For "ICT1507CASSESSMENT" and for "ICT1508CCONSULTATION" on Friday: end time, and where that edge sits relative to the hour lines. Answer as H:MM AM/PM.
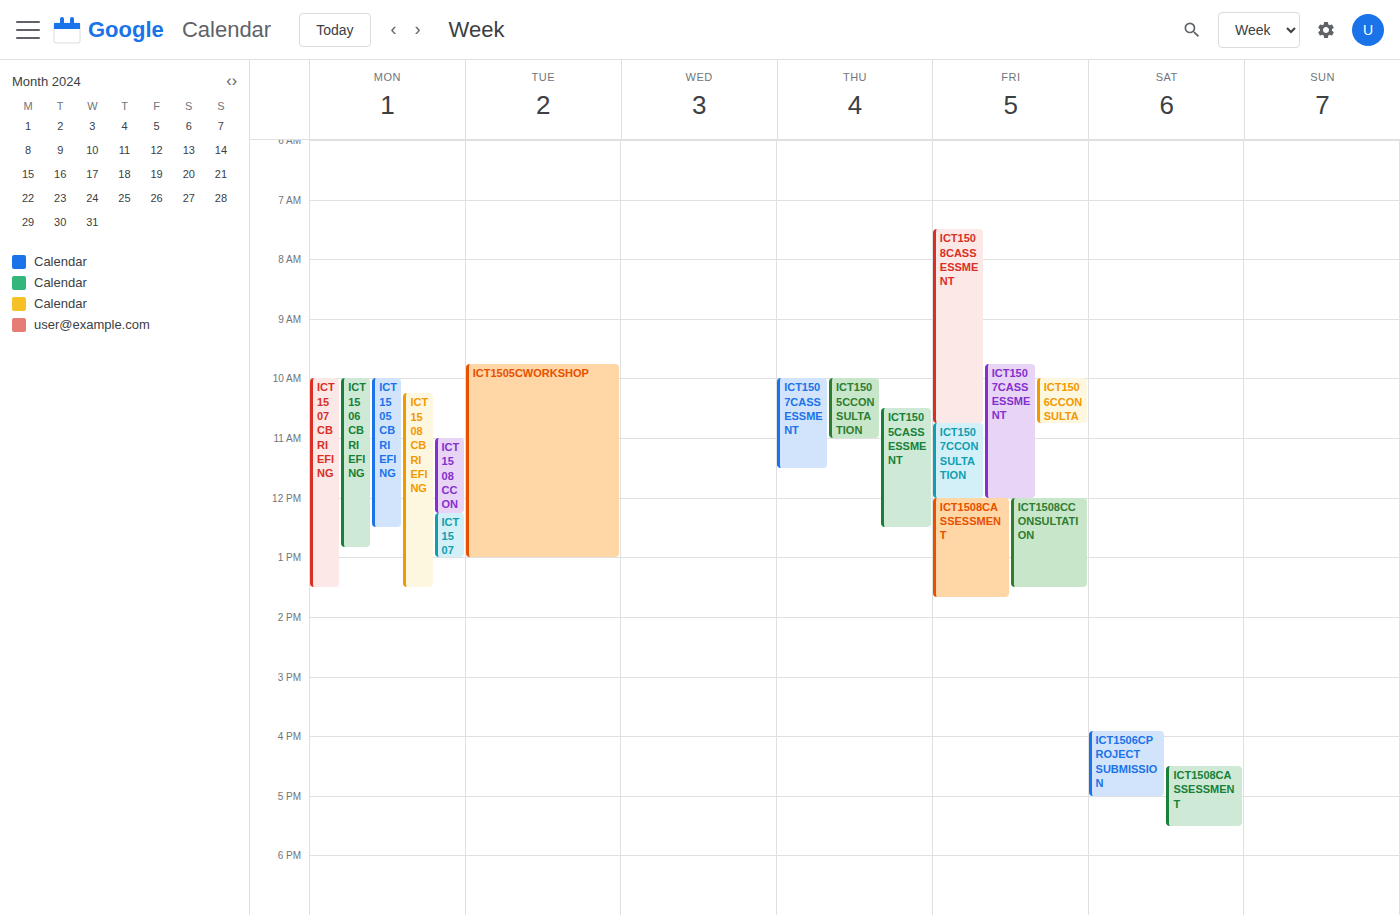
"ICT1507CASSESSMENT": 12:00 PM, exactly on the 12 PM line. "ICT1508CCONSULTATION": 1:30 PM, halfway between the 1 PM and 2 PM lines.